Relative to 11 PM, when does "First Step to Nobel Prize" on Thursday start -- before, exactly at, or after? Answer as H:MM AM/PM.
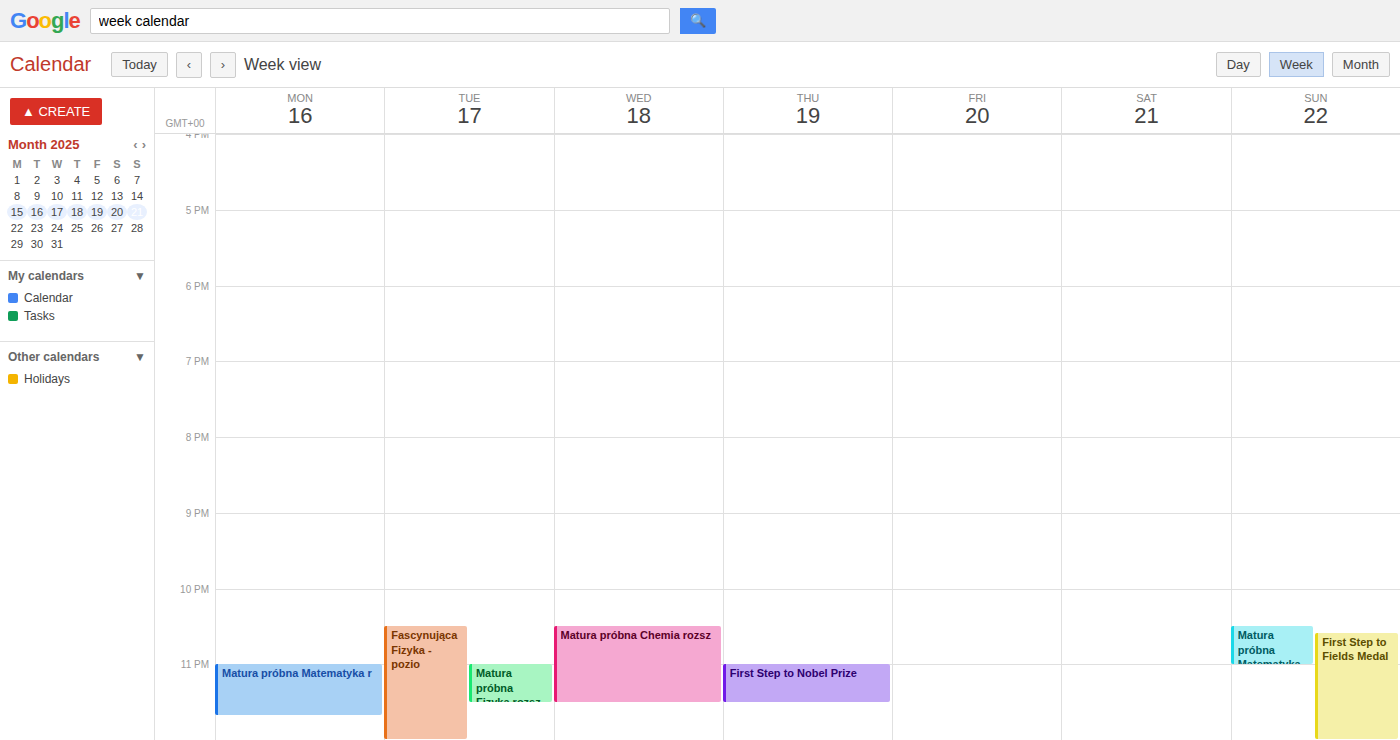
11:00 PM -- exactly at 11 PM, on the 11 PM line.